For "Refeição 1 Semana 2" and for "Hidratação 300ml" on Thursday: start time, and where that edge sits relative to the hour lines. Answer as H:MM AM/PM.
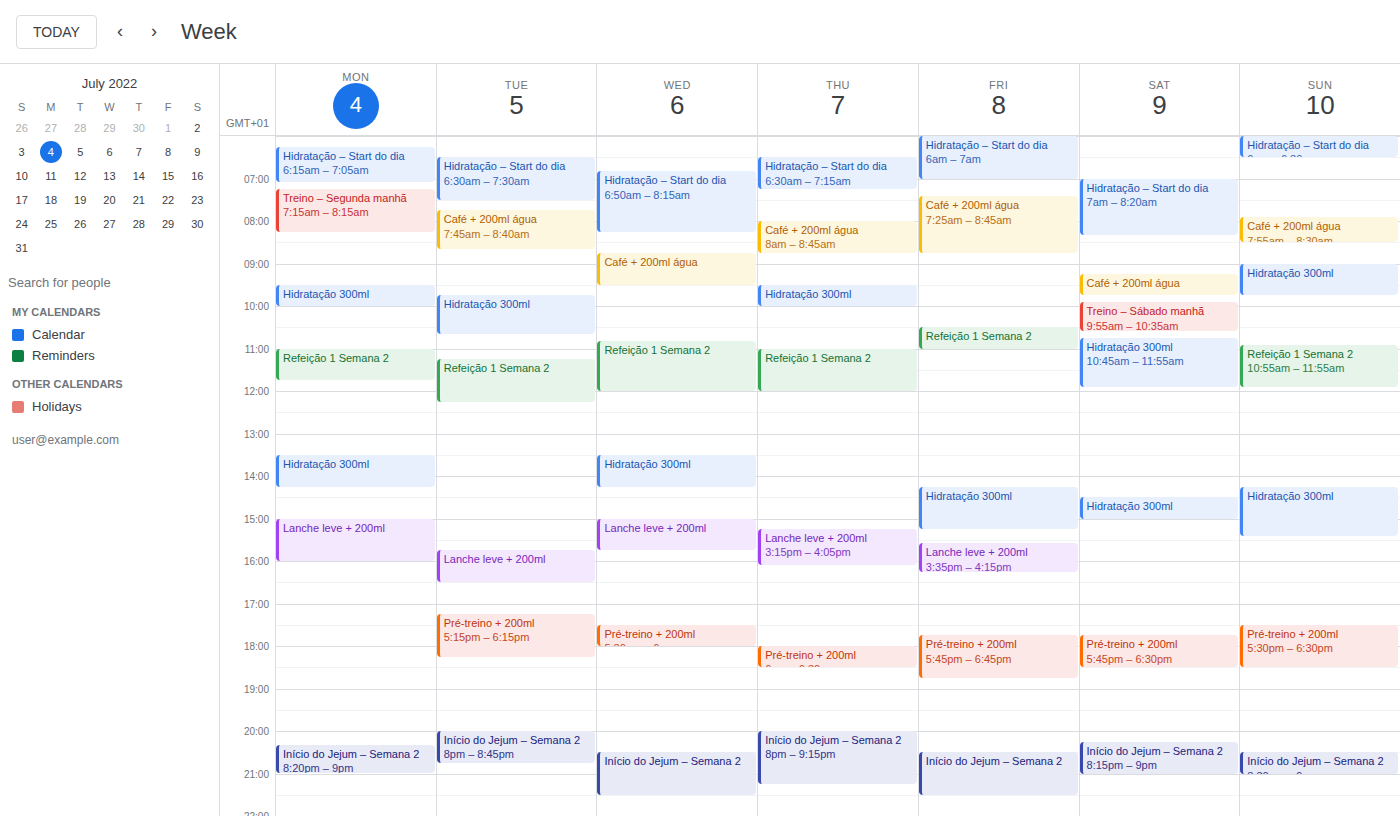
"Refeição 1 Semana 2": 11:00 AM, exactly on the 11 AM line. "Hidratação 300ml": 9:30 AM, halfway between the 9 AM and 10 AM lines.